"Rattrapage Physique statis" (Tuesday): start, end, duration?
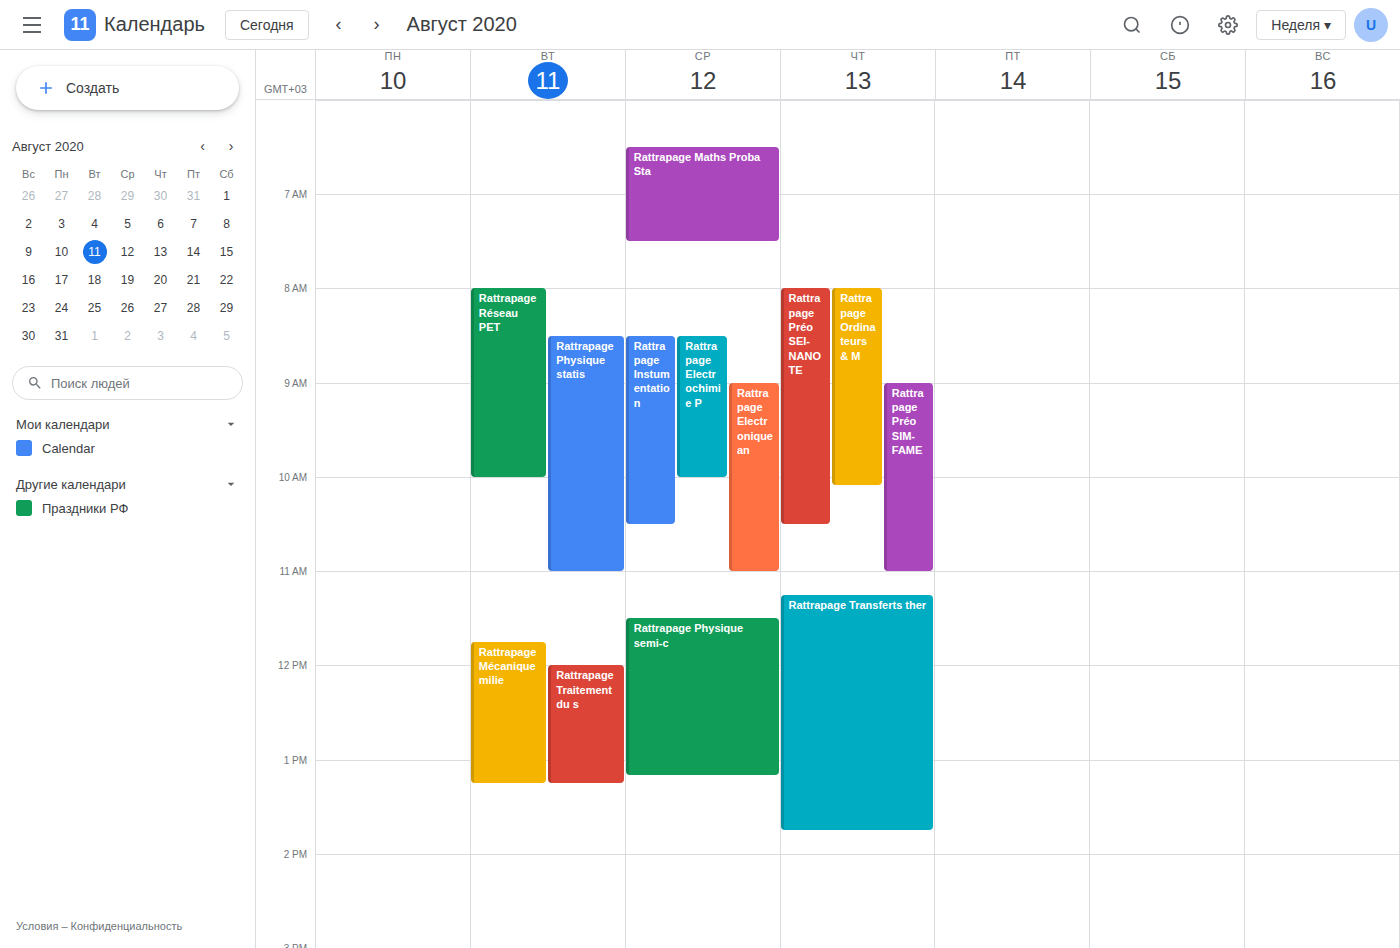
08:30 to 11:00, 2 hours 30 minutes